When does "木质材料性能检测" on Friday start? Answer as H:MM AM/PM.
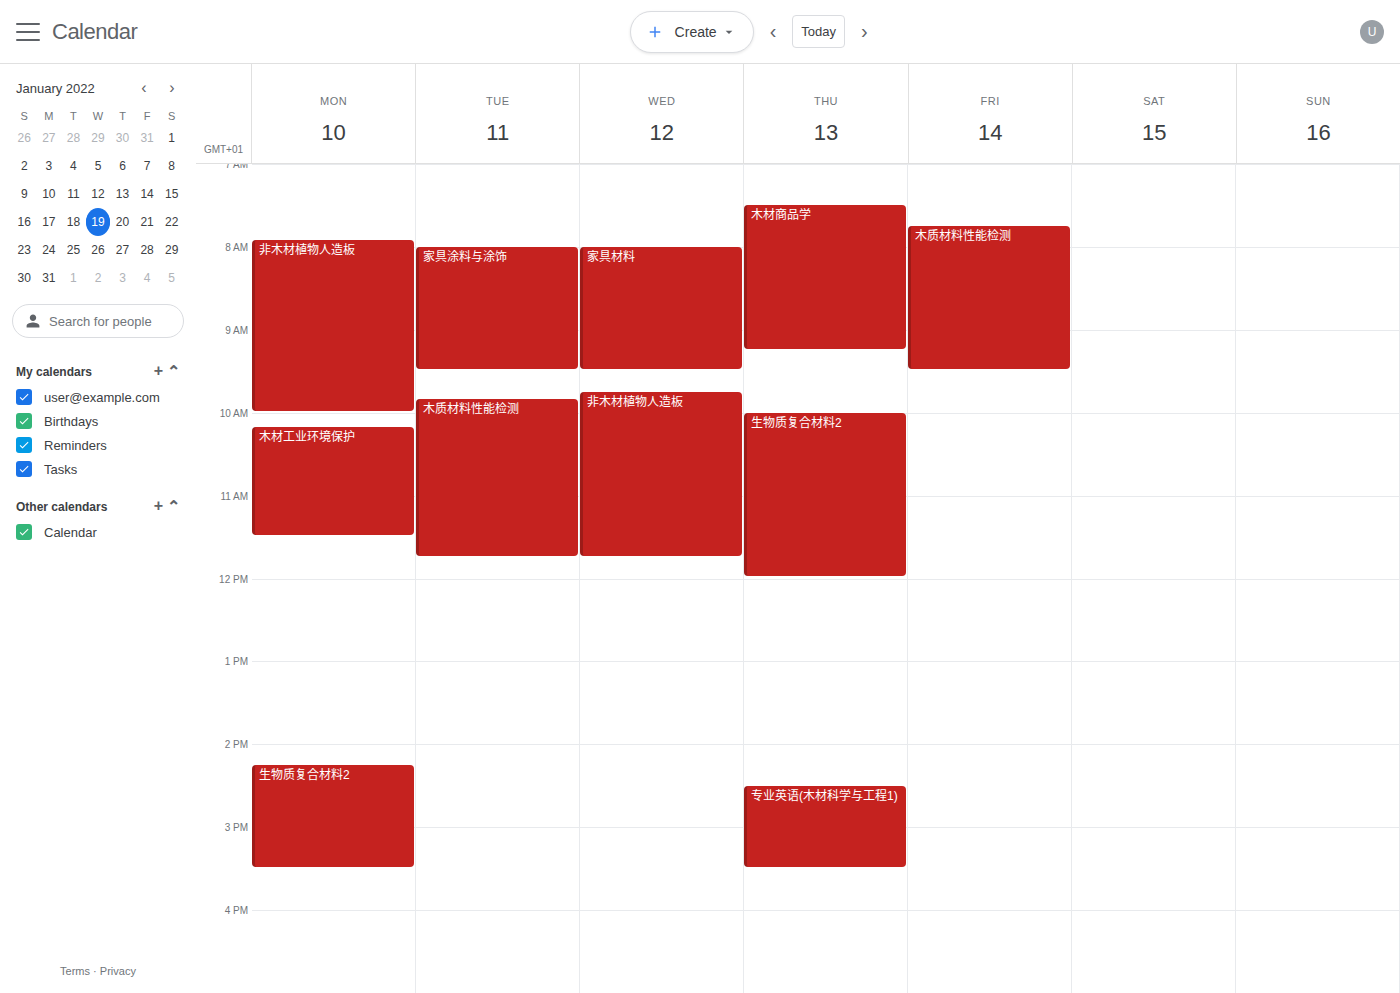
7:45 AM